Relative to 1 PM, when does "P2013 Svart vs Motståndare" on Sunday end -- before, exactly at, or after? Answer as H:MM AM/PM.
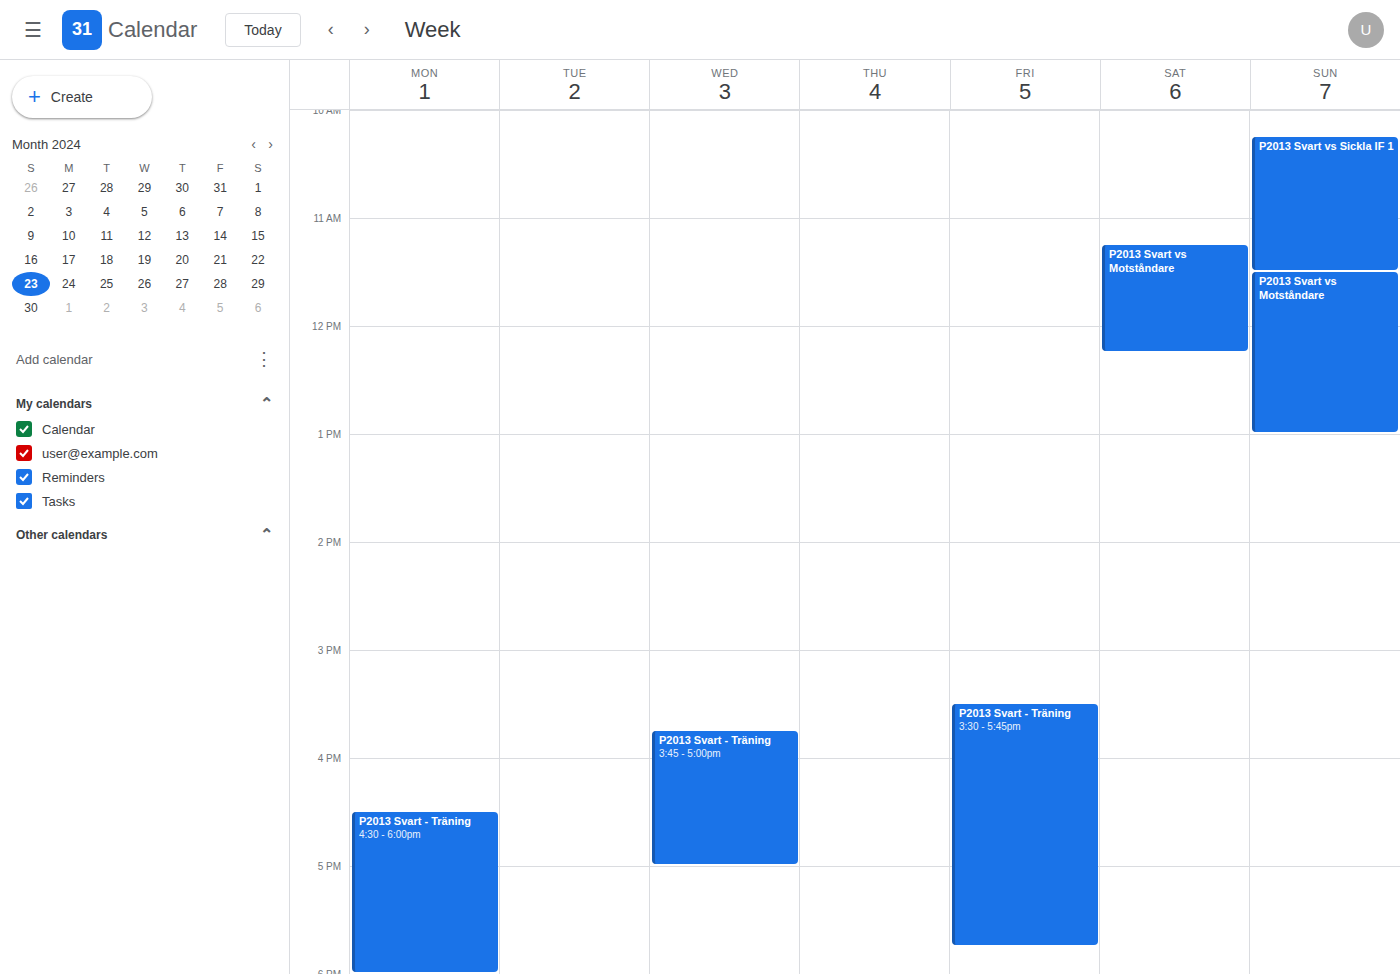
1:00 PM -- exactly at 1 PM, on the 1 PM line.